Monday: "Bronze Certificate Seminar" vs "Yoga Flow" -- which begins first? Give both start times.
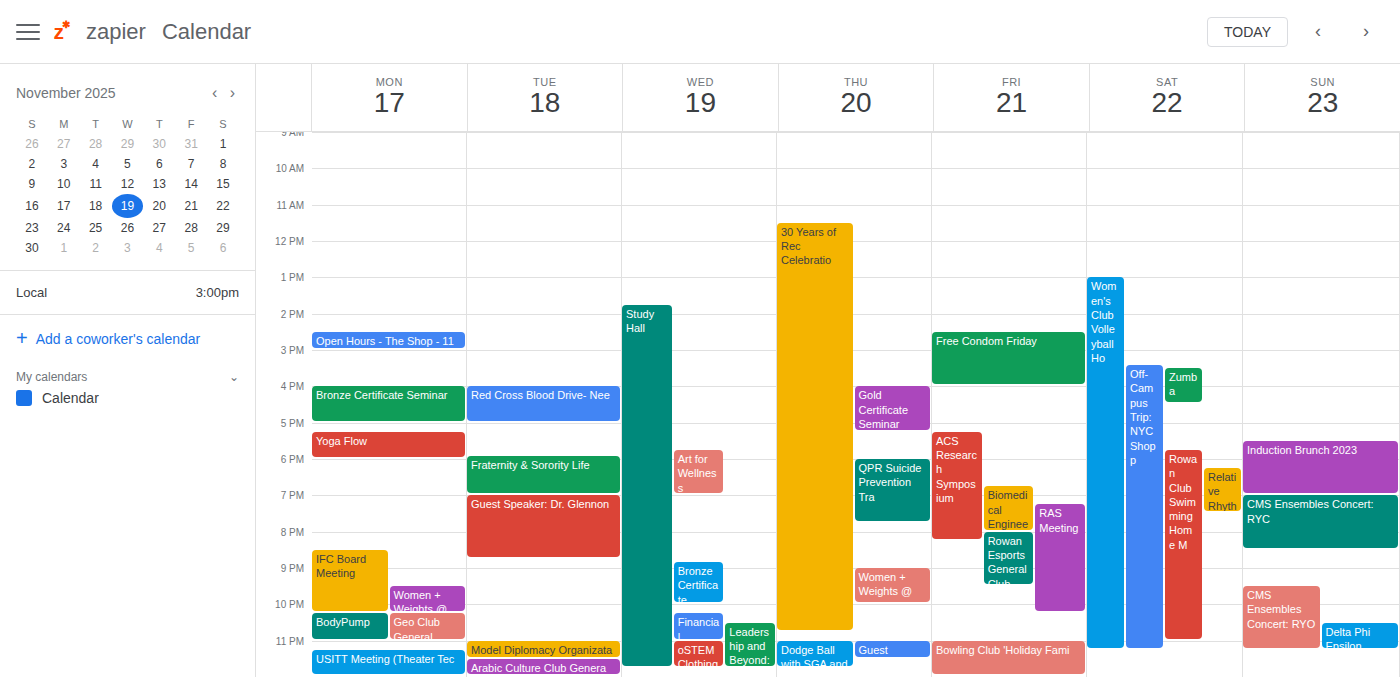
"Bronze Certificate Seminar" 4:00 PM; "Yoga Flow" 5:15 PM.